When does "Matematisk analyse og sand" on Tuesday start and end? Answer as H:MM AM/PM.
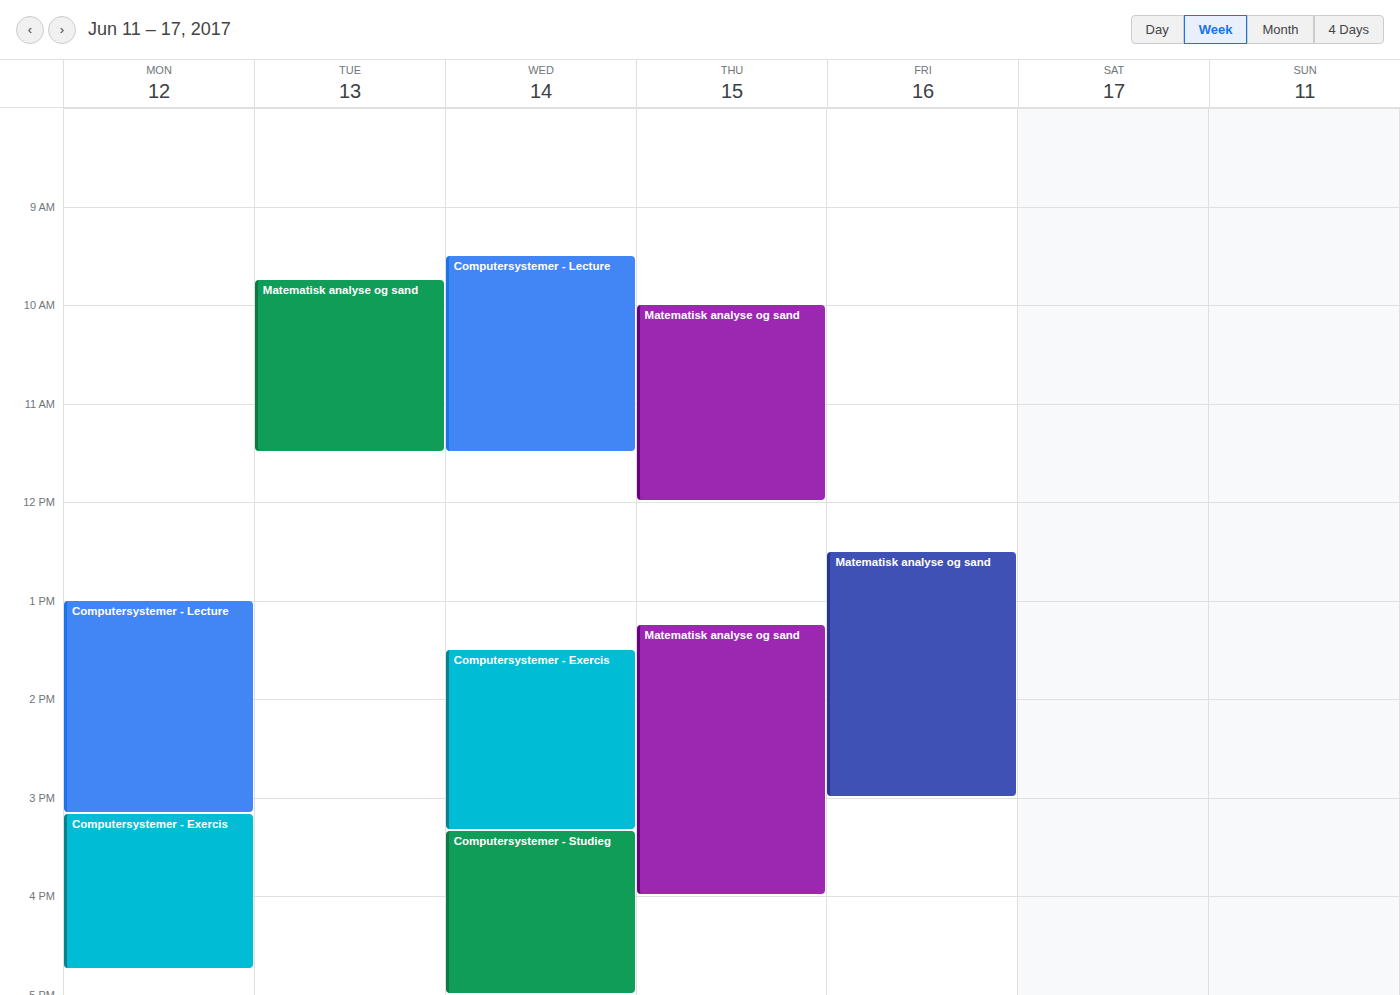
9:45 AM to 11:30 AM